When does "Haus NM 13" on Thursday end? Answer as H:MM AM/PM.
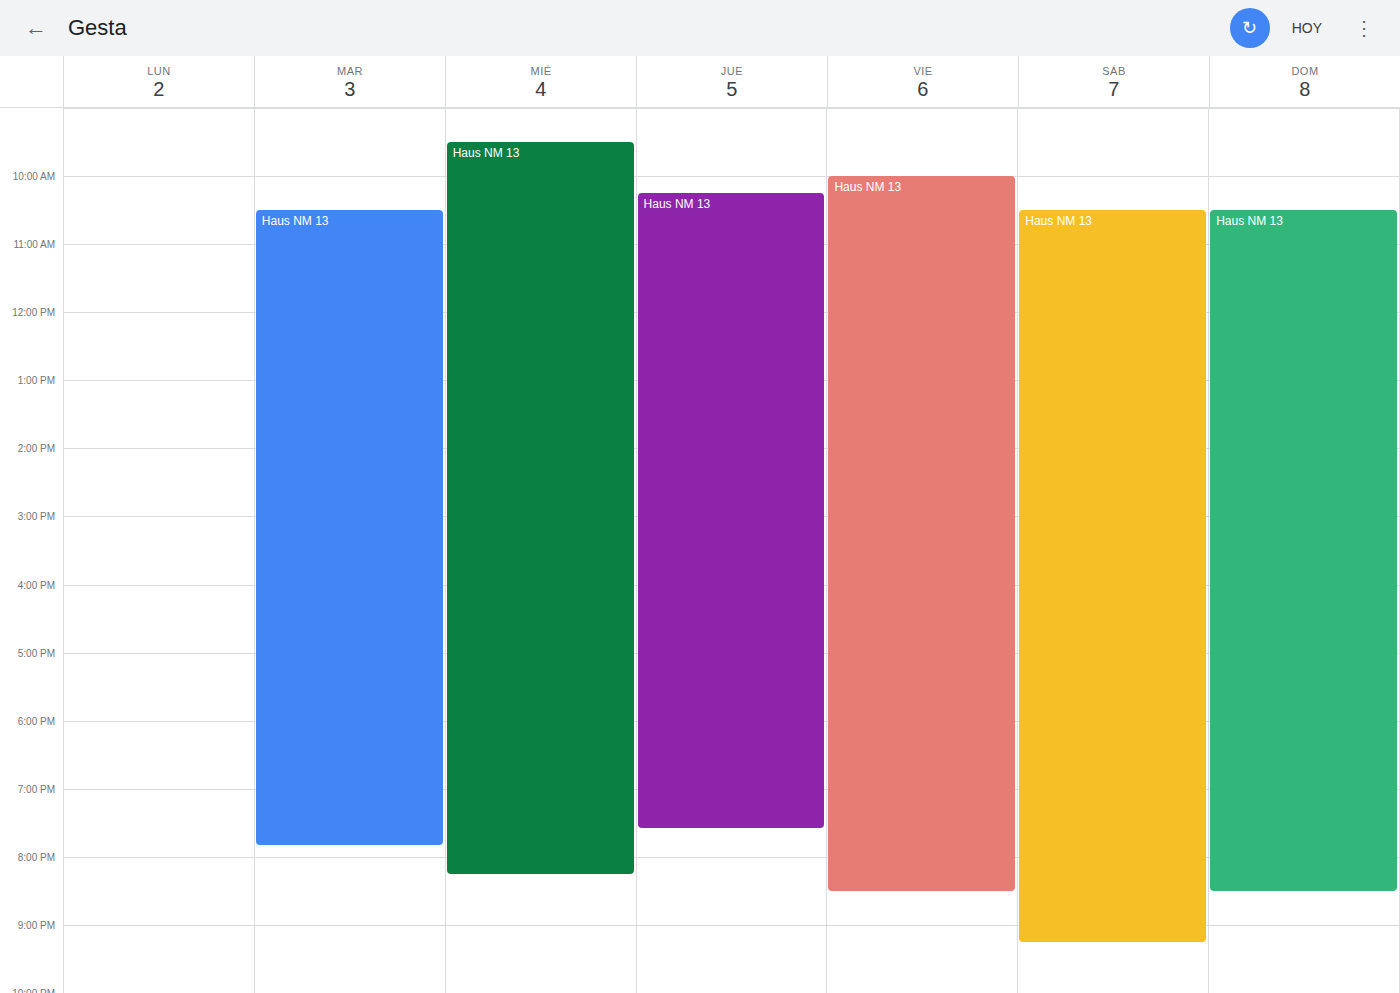
7:35 PM